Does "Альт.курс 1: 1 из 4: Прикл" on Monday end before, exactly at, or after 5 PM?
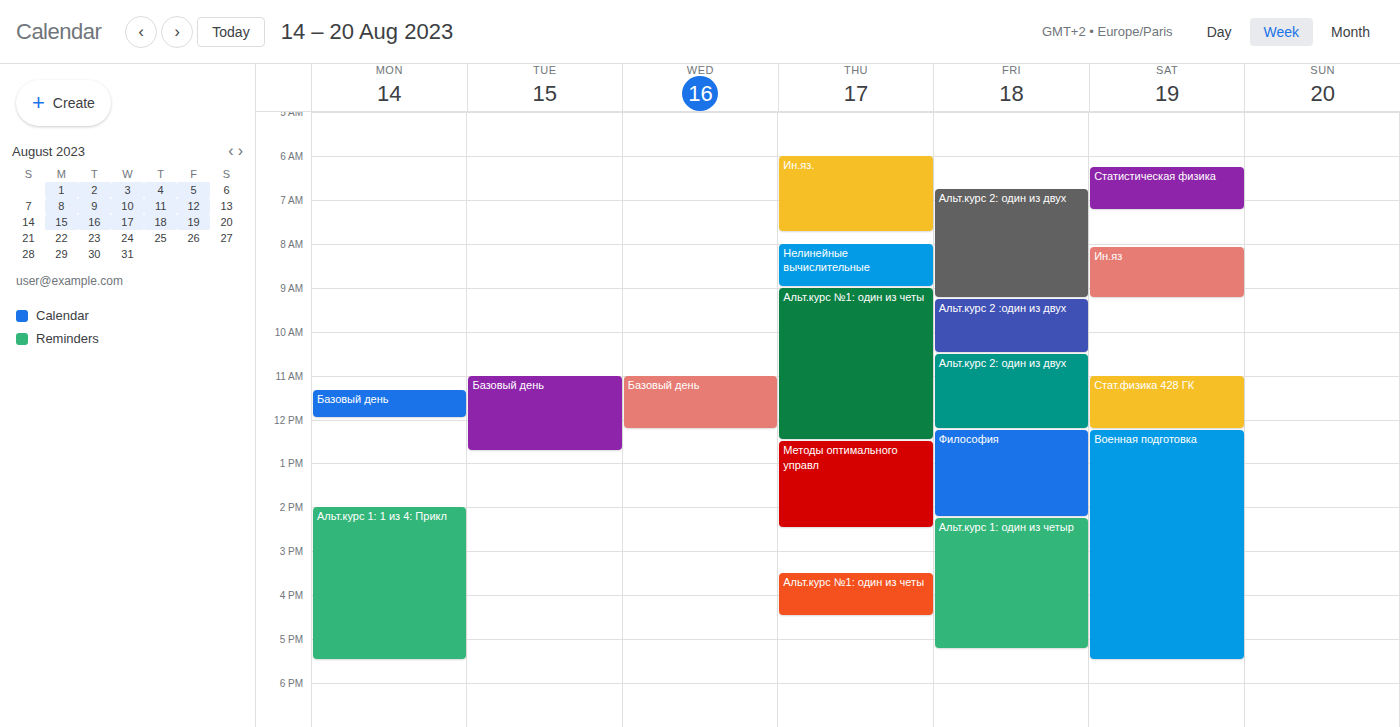
5:30 PM -- after 5 PM, 30 minutes below the 5 PM line.